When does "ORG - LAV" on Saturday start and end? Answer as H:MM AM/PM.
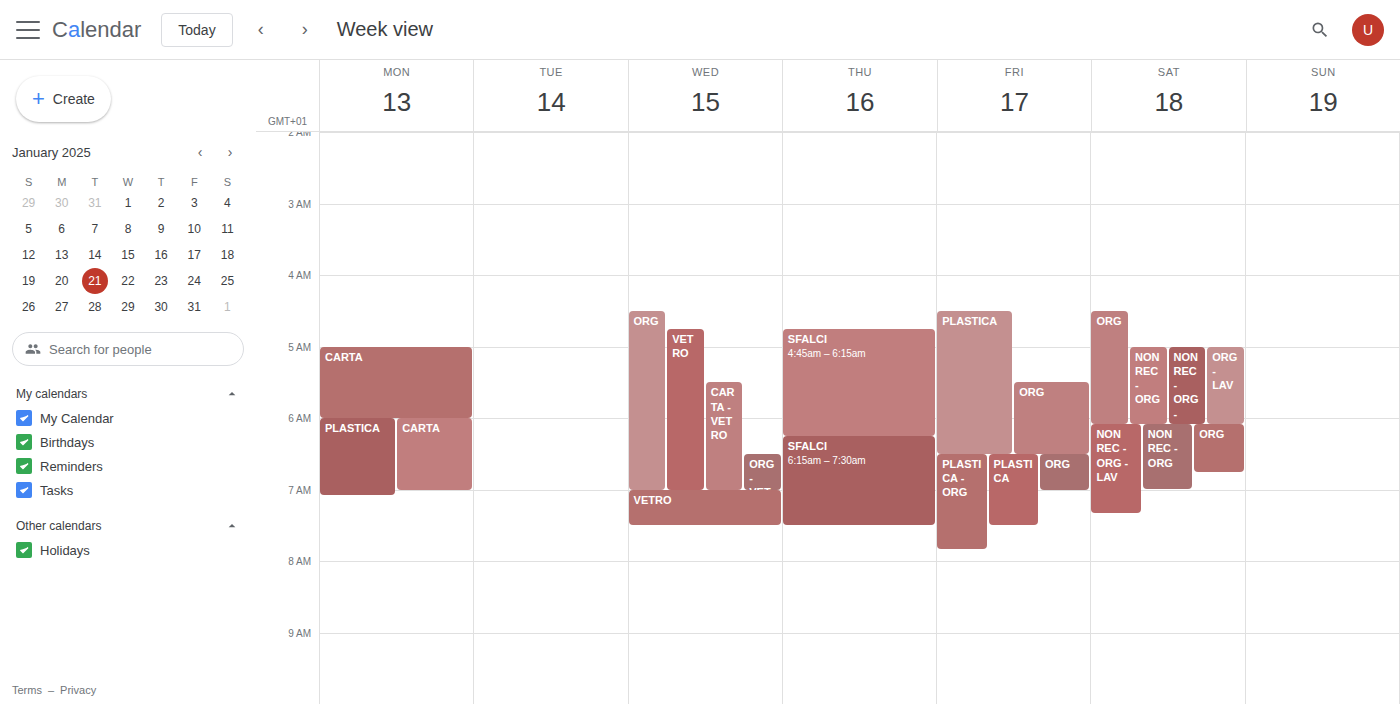
5:00 AM to 6:05 AM